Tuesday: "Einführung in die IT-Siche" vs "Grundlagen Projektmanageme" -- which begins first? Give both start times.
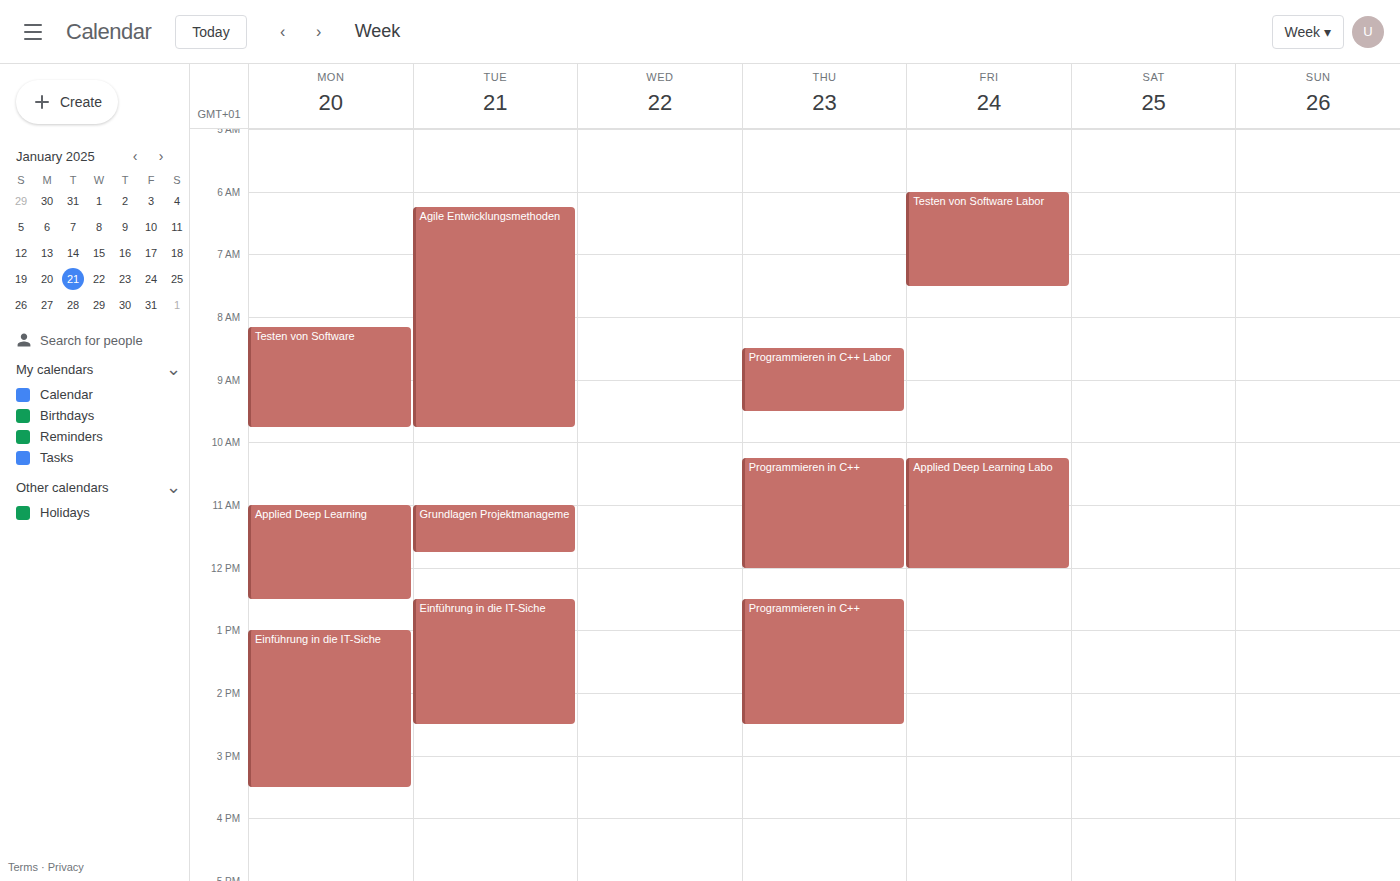
"Grundlagen Projektmanageme" 11:00; "Einführung in die IT-Siche" 12:30.